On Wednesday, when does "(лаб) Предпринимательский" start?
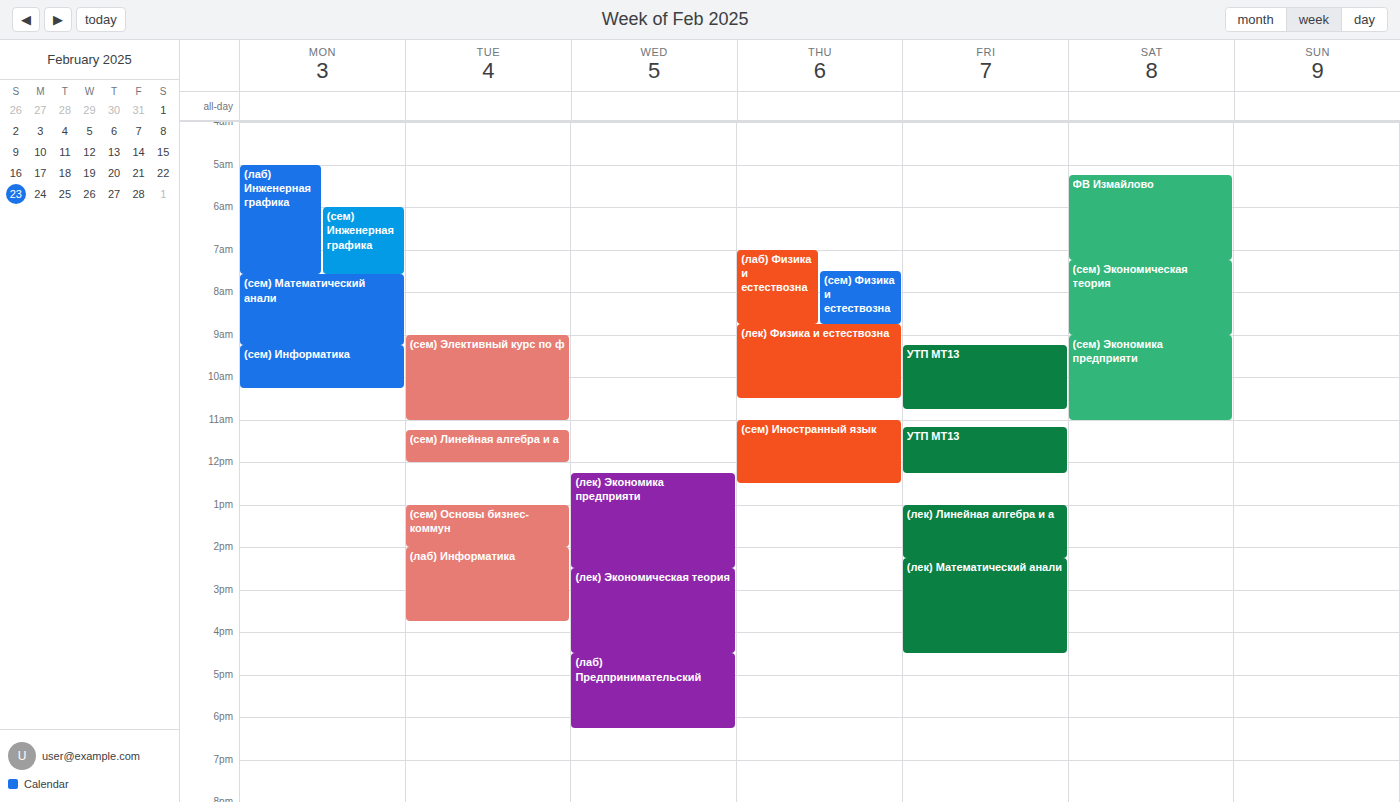
4:30 PM